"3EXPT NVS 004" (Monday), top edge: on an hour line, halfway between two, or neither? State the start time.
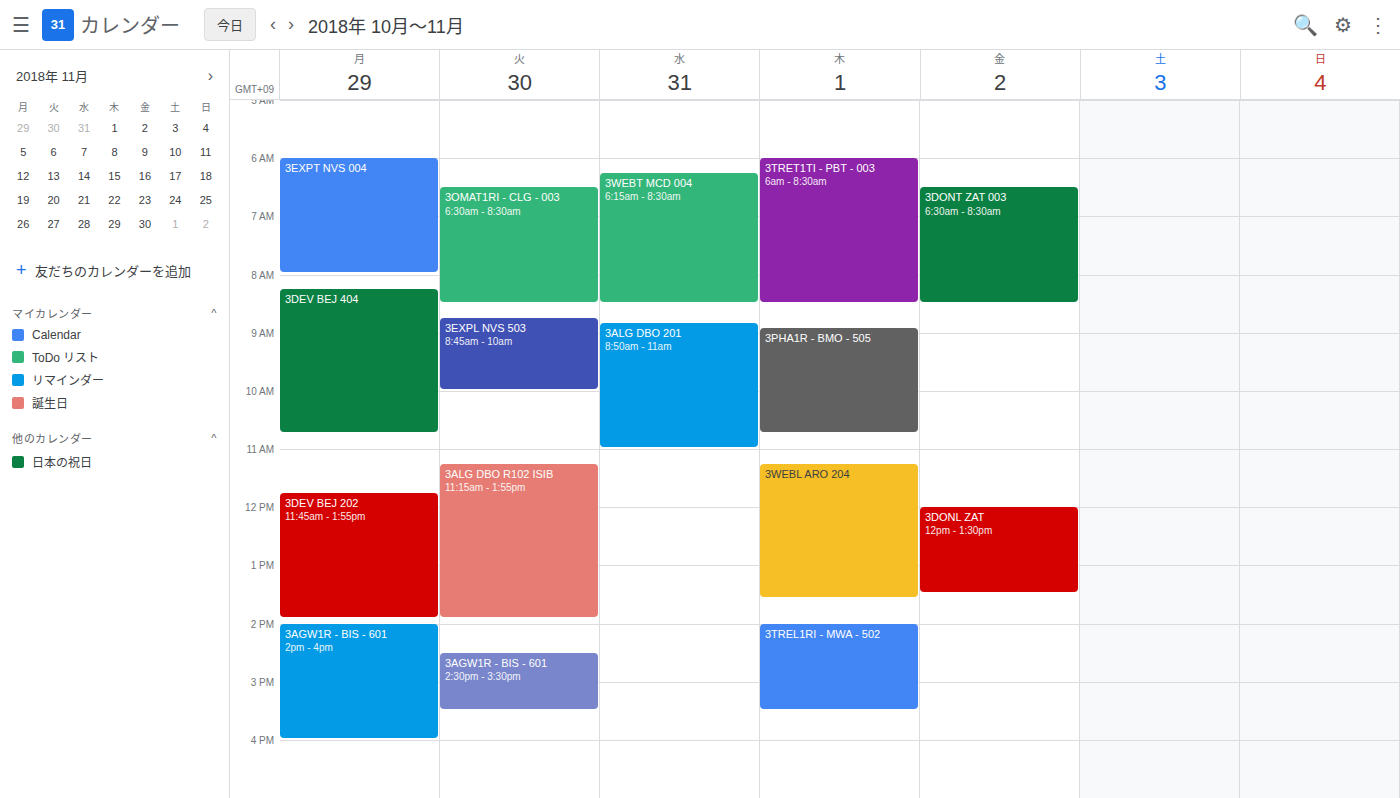
06:00 -- exactly on the 06:00 line.